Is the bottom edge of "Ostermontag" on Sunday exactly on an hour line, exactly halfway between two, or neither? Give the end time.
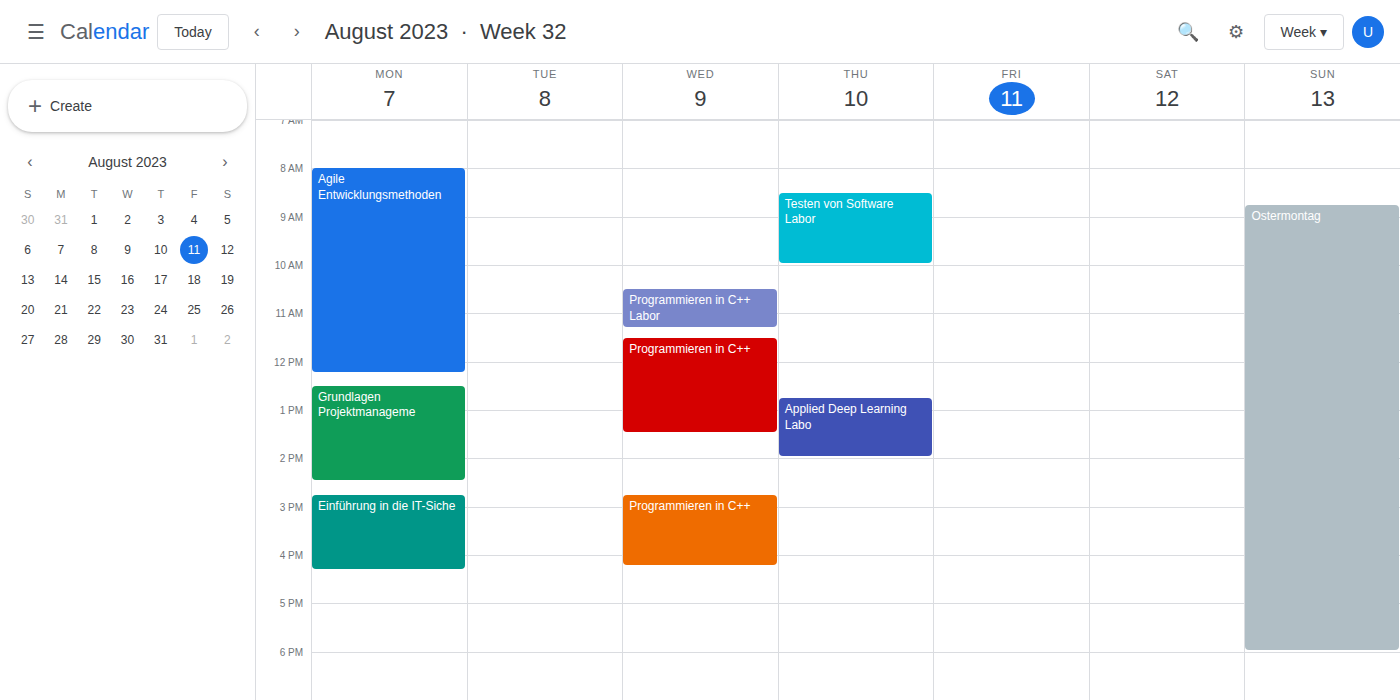
18:00 -- exactly on the 18:00 line.